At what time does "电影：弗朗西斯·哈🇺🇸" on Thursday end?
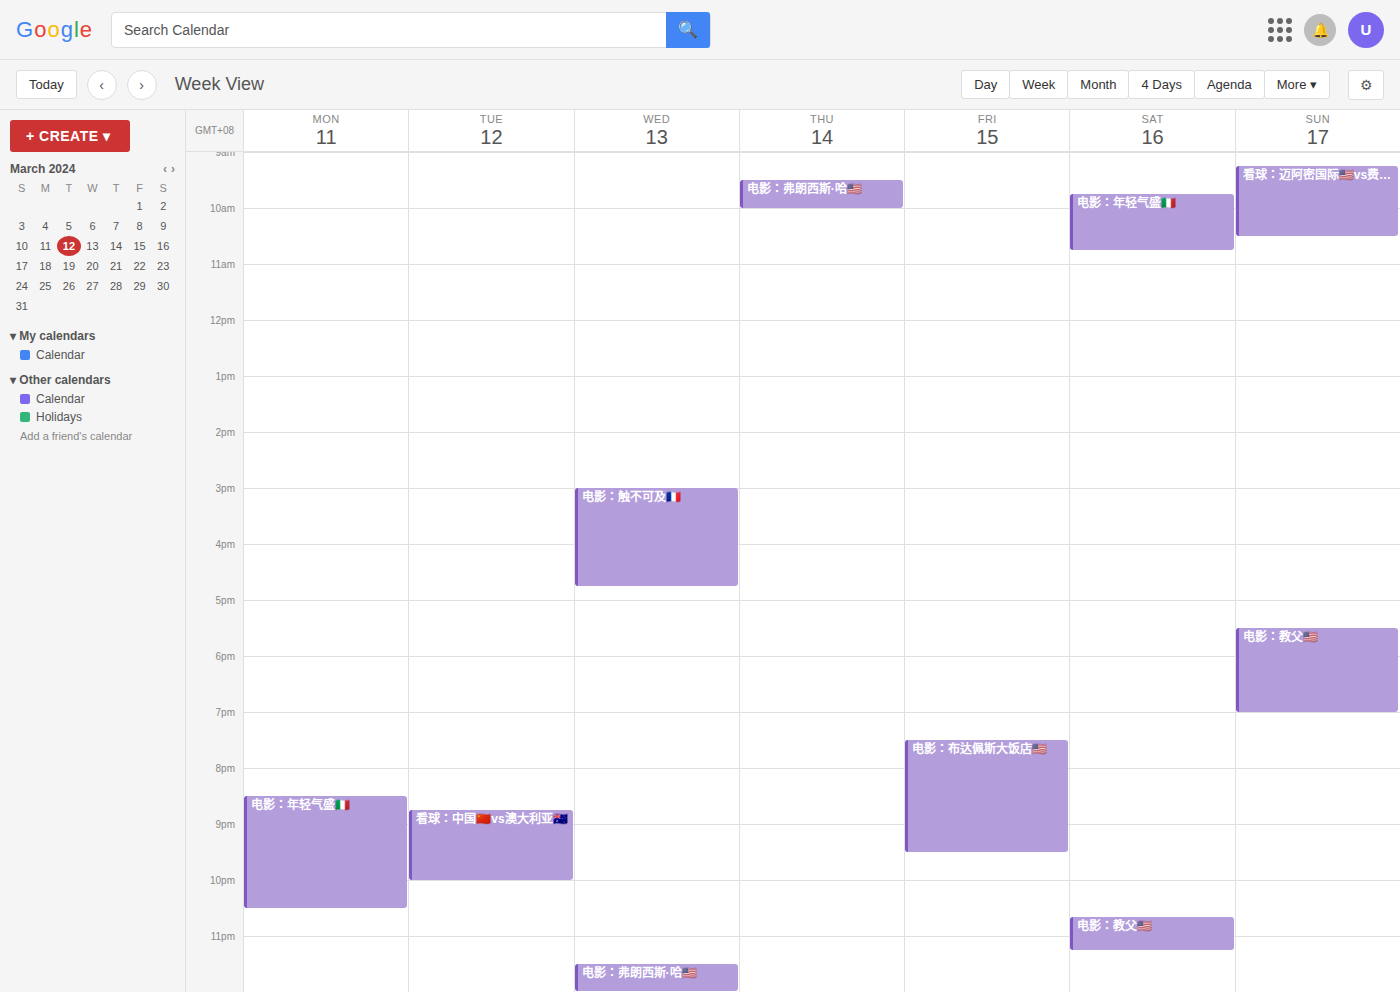
10:00 AM